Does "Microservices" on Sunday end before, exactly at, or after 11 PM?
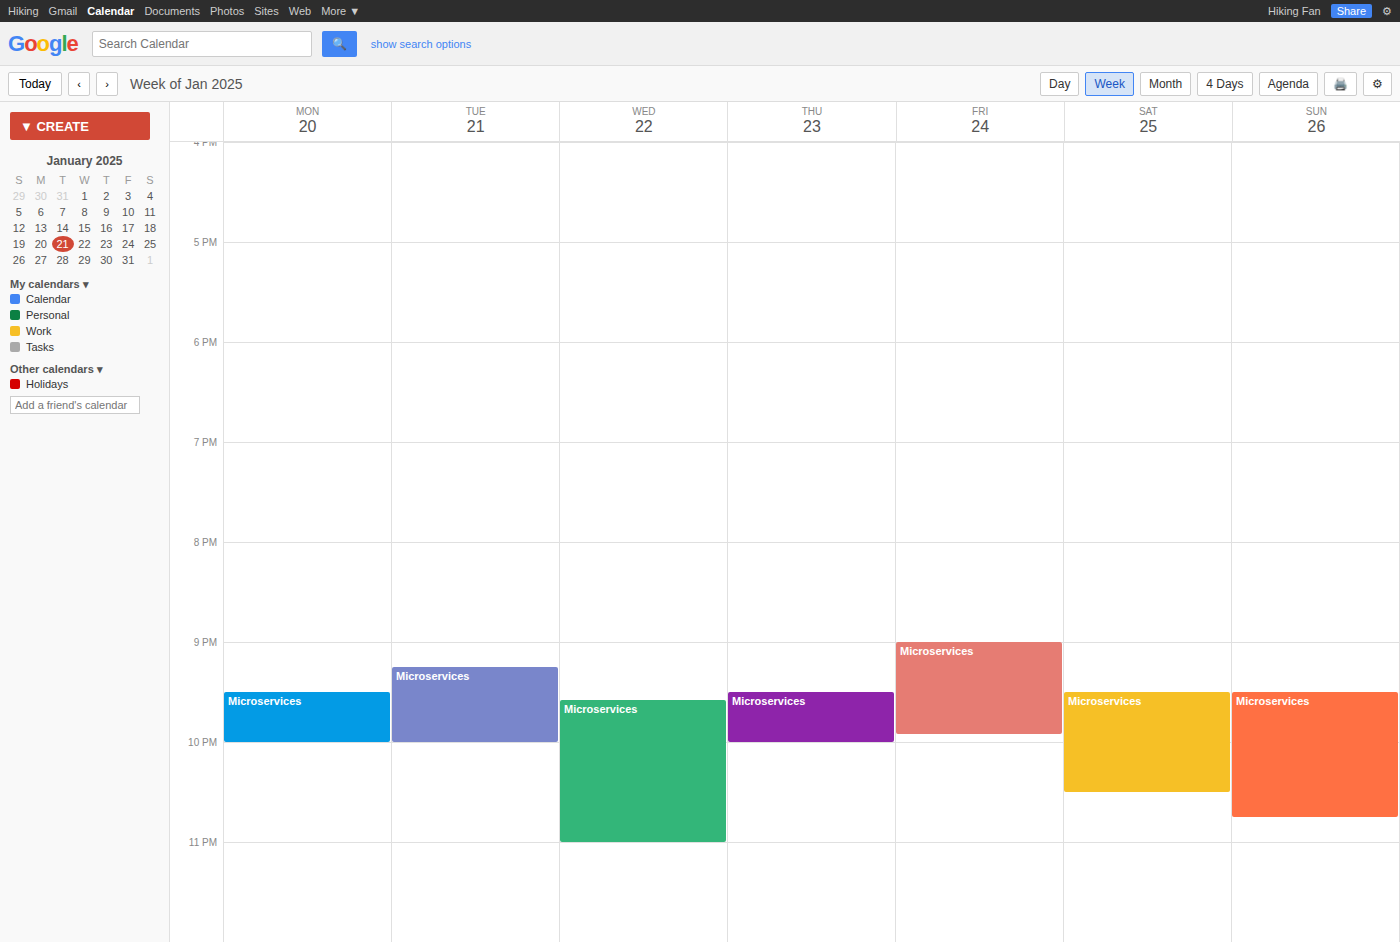
10:45 PM -- before 11 PM, 15 minutes above the 11 PM line.